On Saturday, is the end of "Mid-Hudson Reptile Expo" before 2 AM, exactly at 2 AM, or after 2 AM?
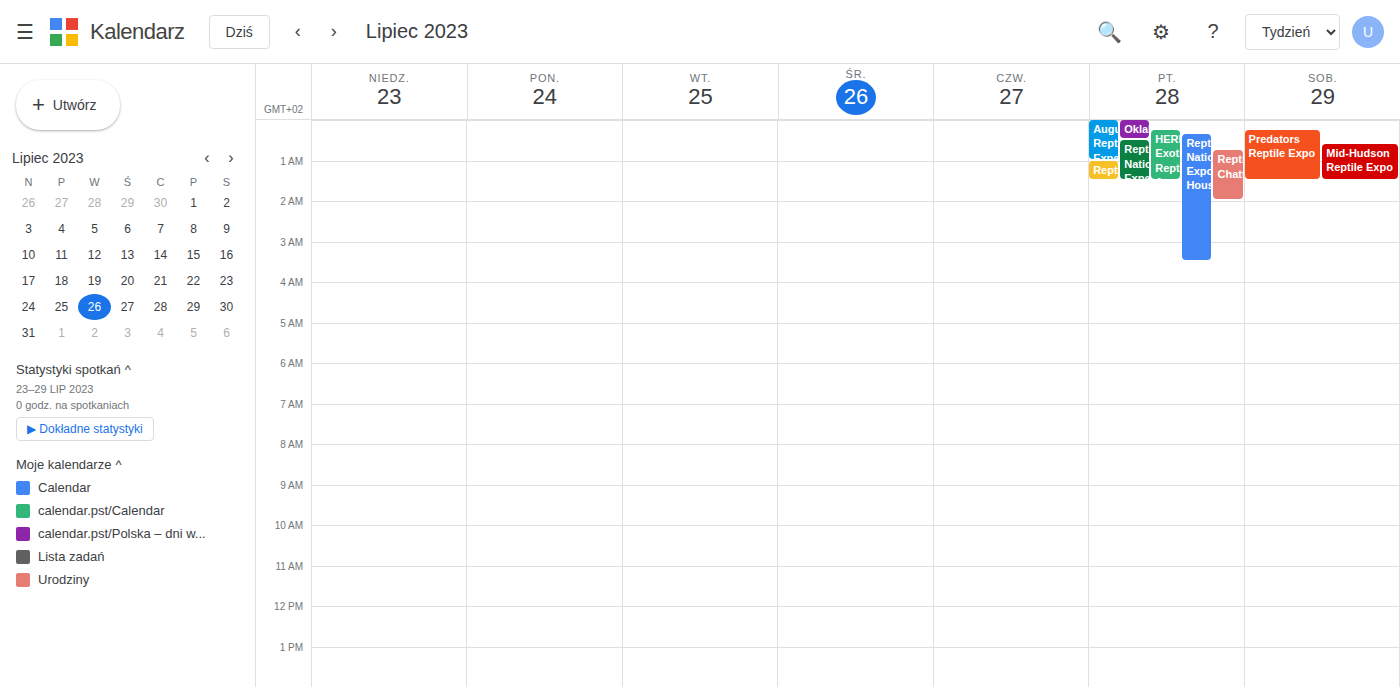
1:30 AM -- before 2 AM, 30 minutes above the 2 AM line.